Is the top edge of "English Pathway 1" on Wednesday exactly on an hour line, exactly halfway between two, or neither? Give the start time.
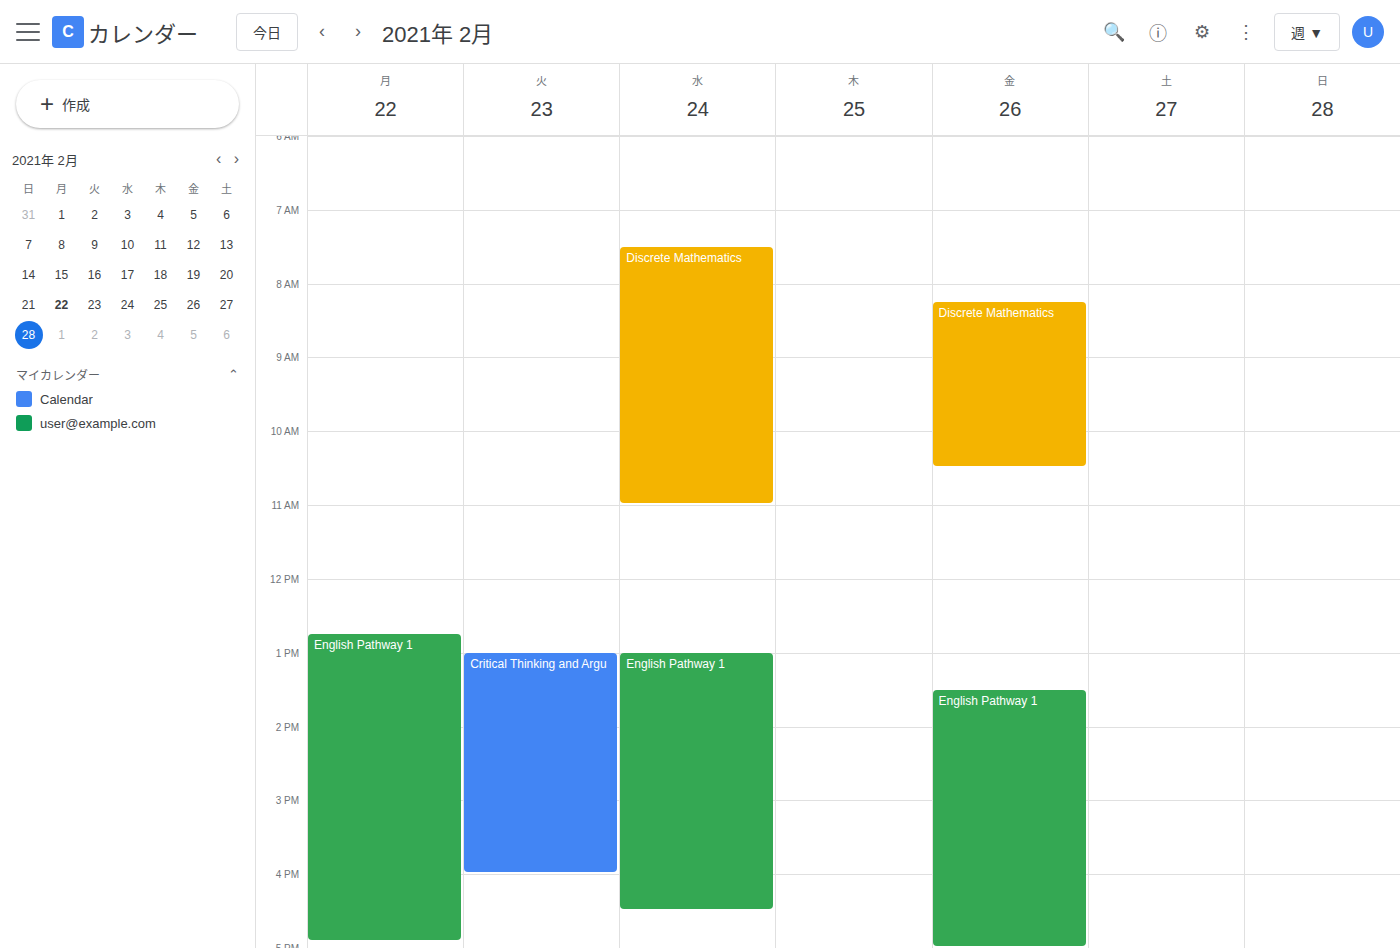
1:00 PM -- exactly on the 1 PM line.